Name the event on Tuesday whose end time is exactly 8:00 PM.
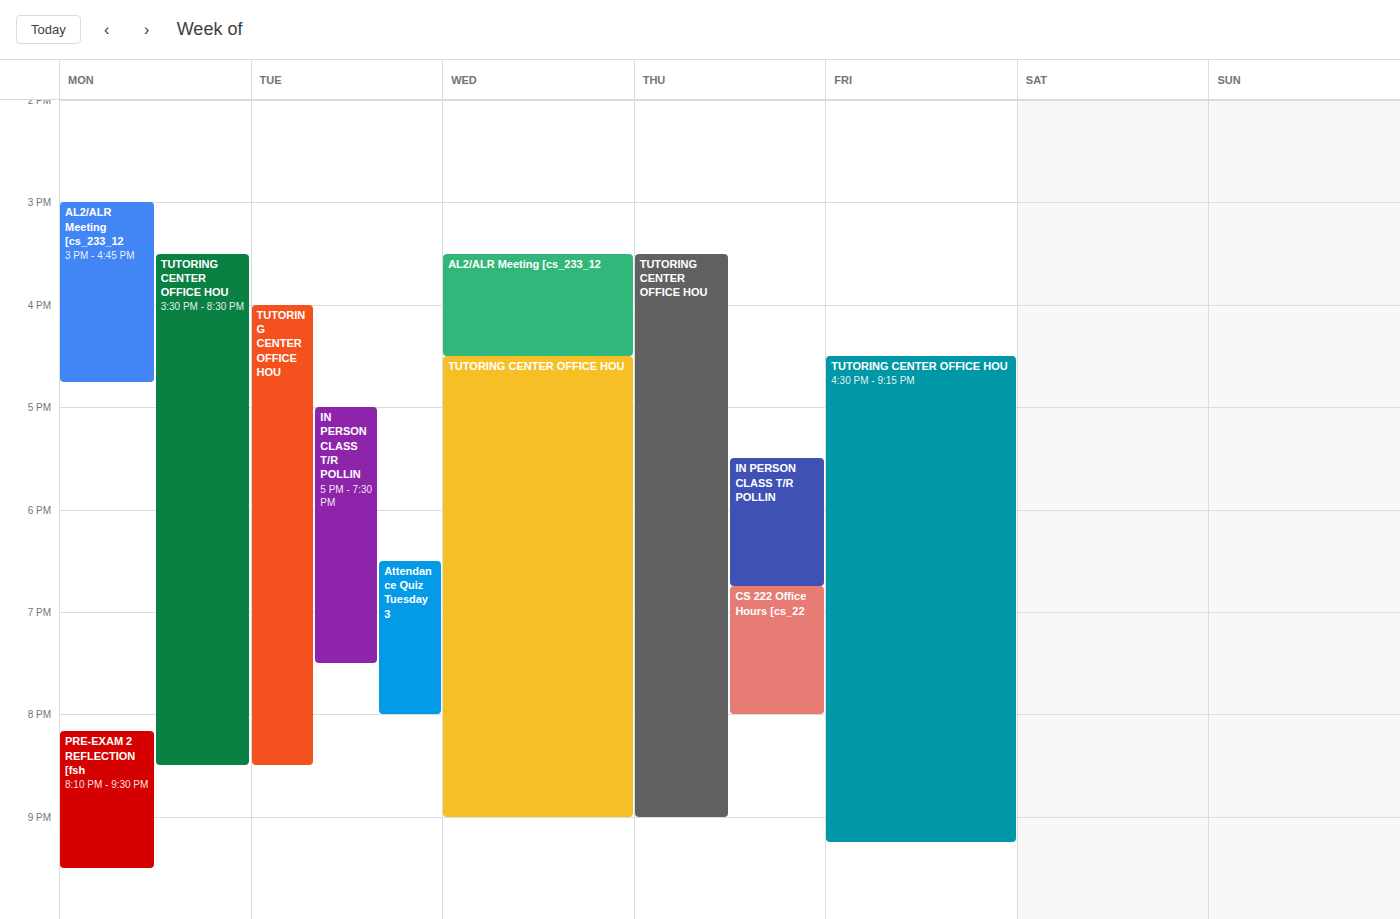
"Attendance Quiz Tuesday 3"